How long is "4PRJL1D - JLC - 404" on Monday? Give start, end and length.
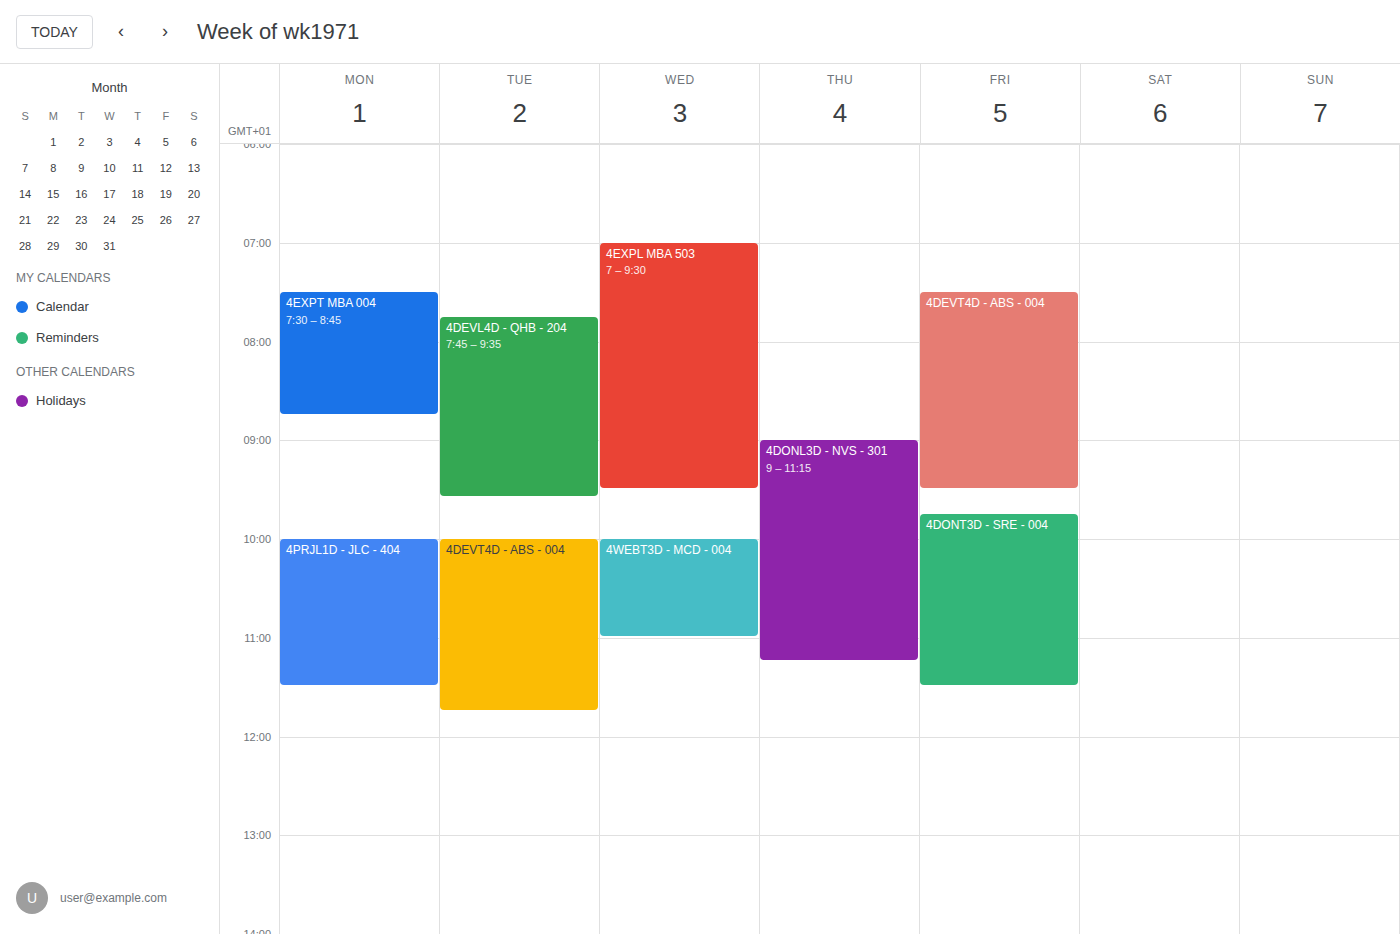
10:00 AM to 11:30 AM, 1 hour 30 minutes